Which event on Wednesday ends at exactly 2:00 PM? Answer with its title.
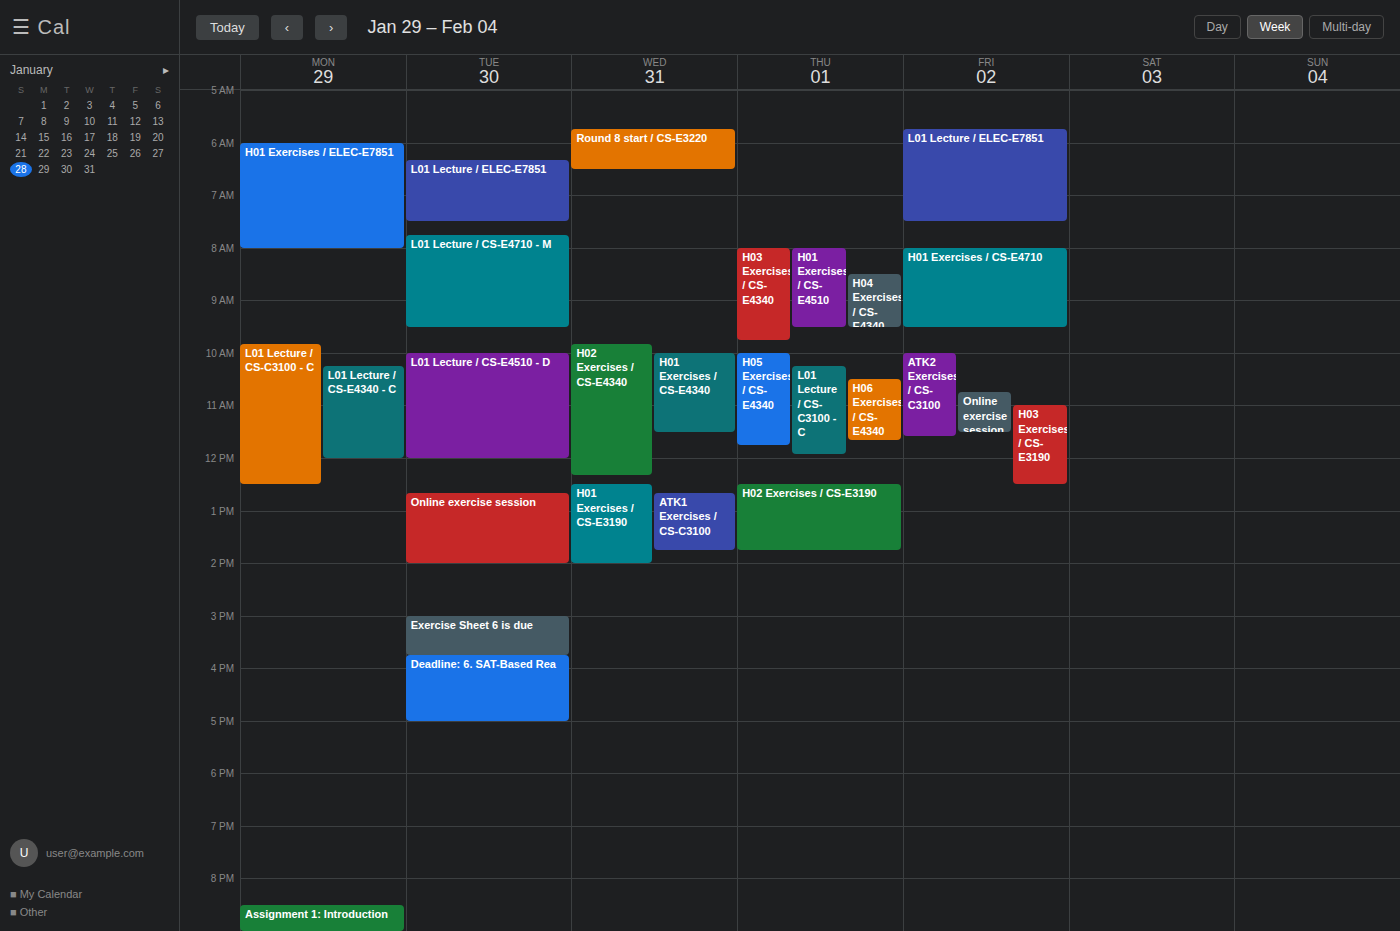
"H01 Exercises / CS-E3190"